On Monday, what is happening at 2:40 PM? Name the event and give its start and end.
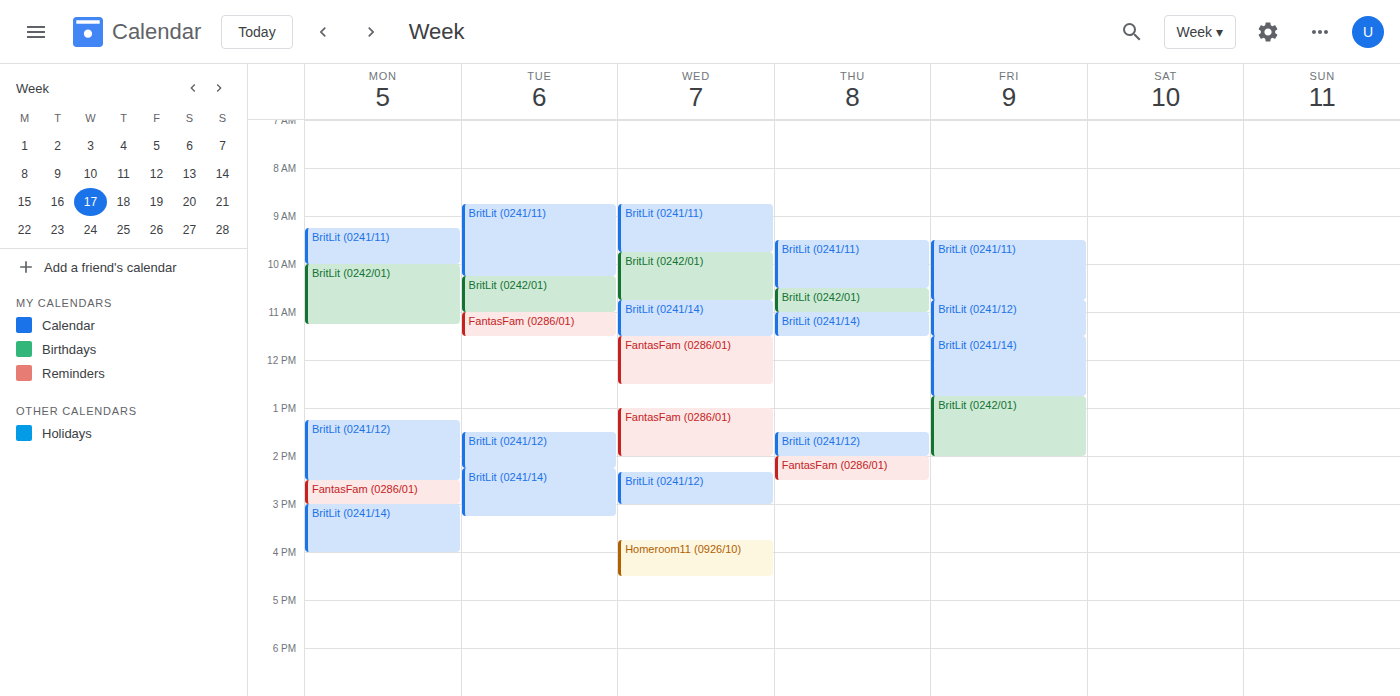
"FantasFam (0286/01)", 2:30 PM to 3:00 PM